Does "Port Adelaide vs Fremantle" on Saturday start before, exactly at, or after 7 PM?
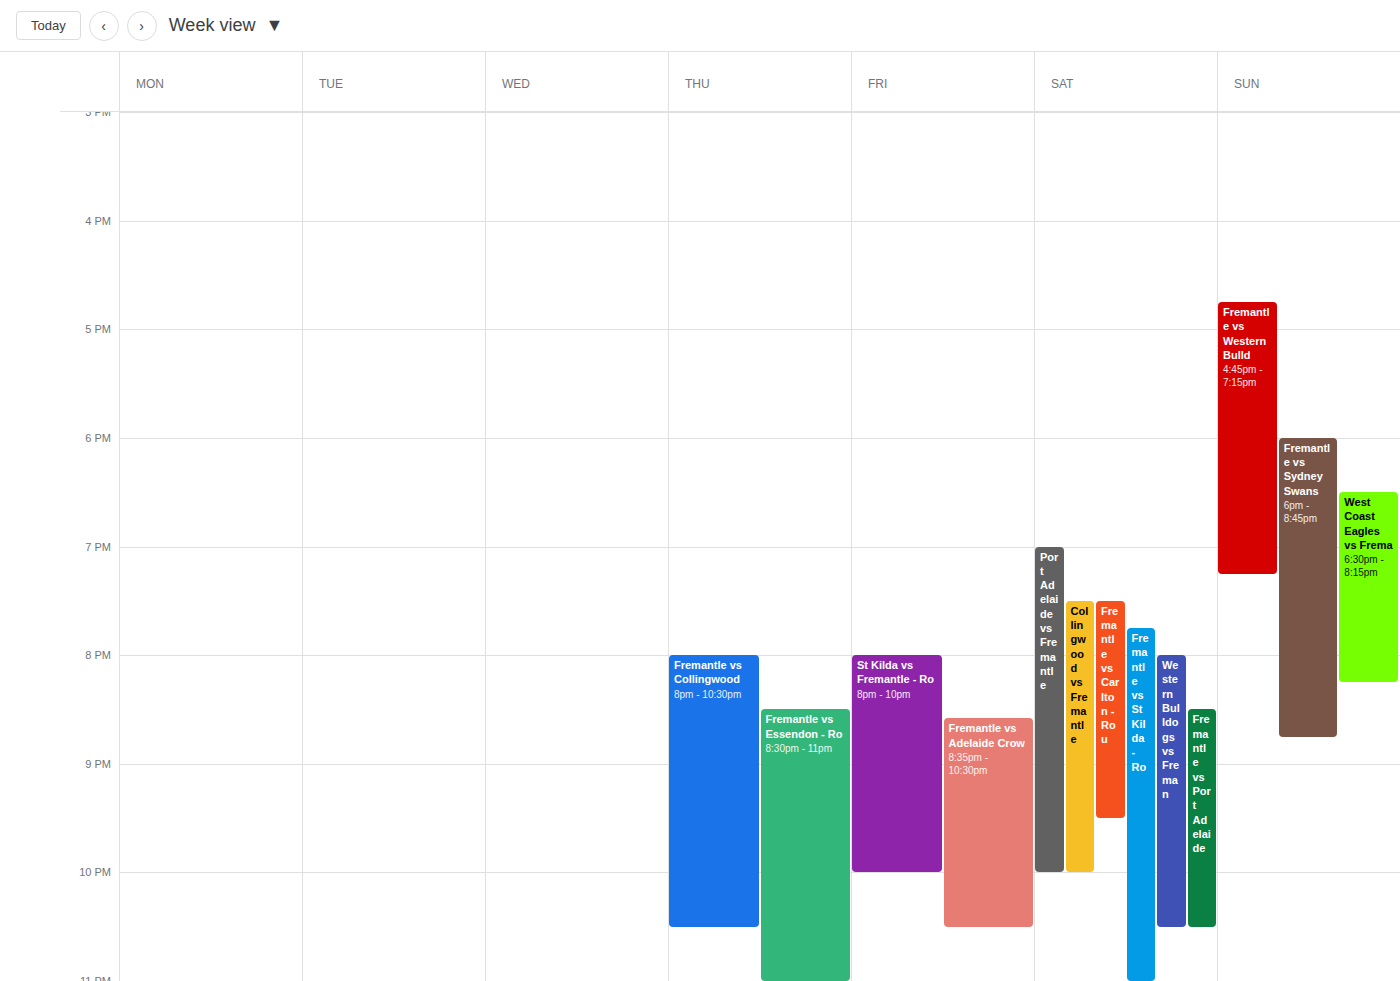
7:00 PM -- exactly at 7 PM, on the 7 PM line.